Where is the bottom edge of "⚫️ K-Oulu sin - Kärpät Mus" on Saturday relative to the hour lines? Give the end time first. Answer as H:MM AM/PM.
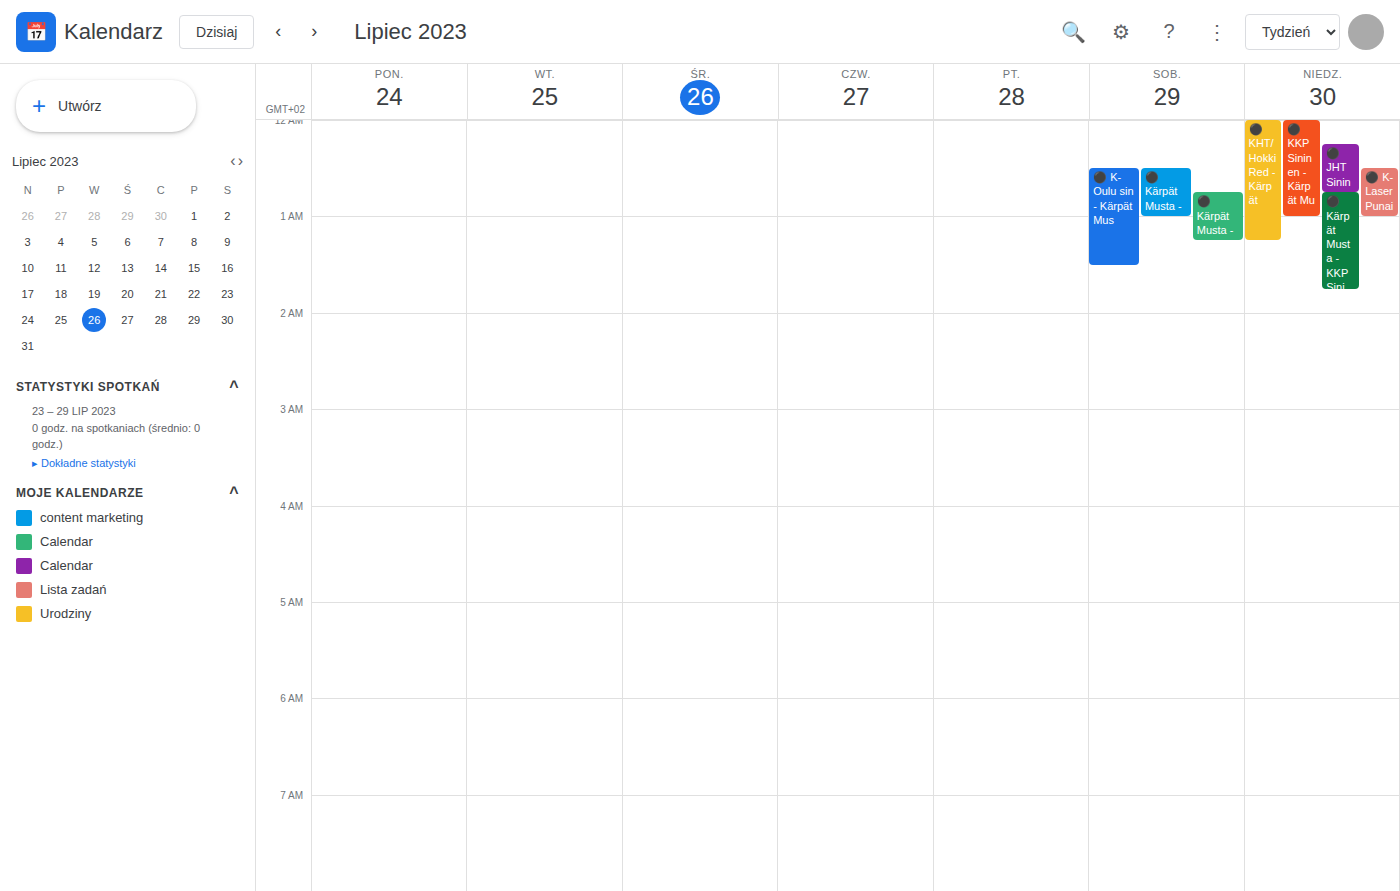
1:30 AM -- halfway between the 1 AM and 2 AM lines.